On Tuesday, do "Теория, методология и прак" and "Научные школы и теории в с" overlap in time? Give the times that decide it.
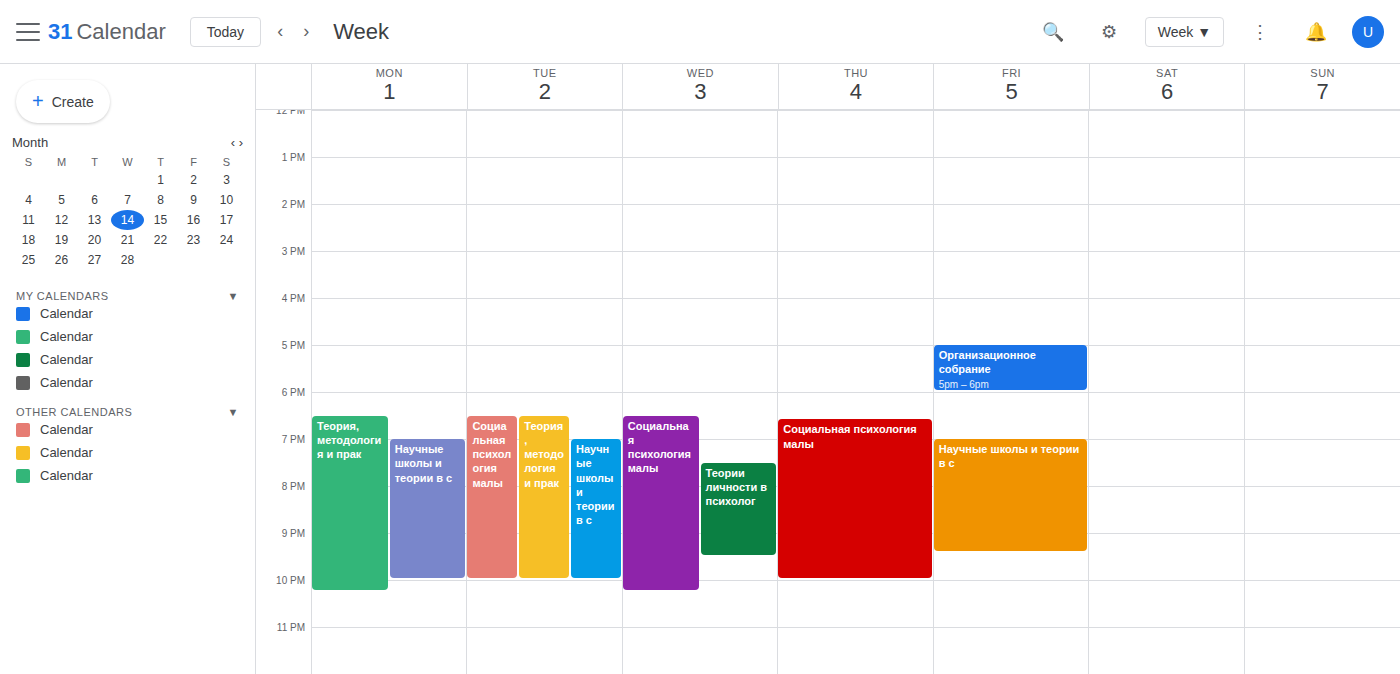
"Научные школы и теории в с" runs 7:00 PM to 10:00 PM, inside "Теория, методология и прак" -- they overlap.